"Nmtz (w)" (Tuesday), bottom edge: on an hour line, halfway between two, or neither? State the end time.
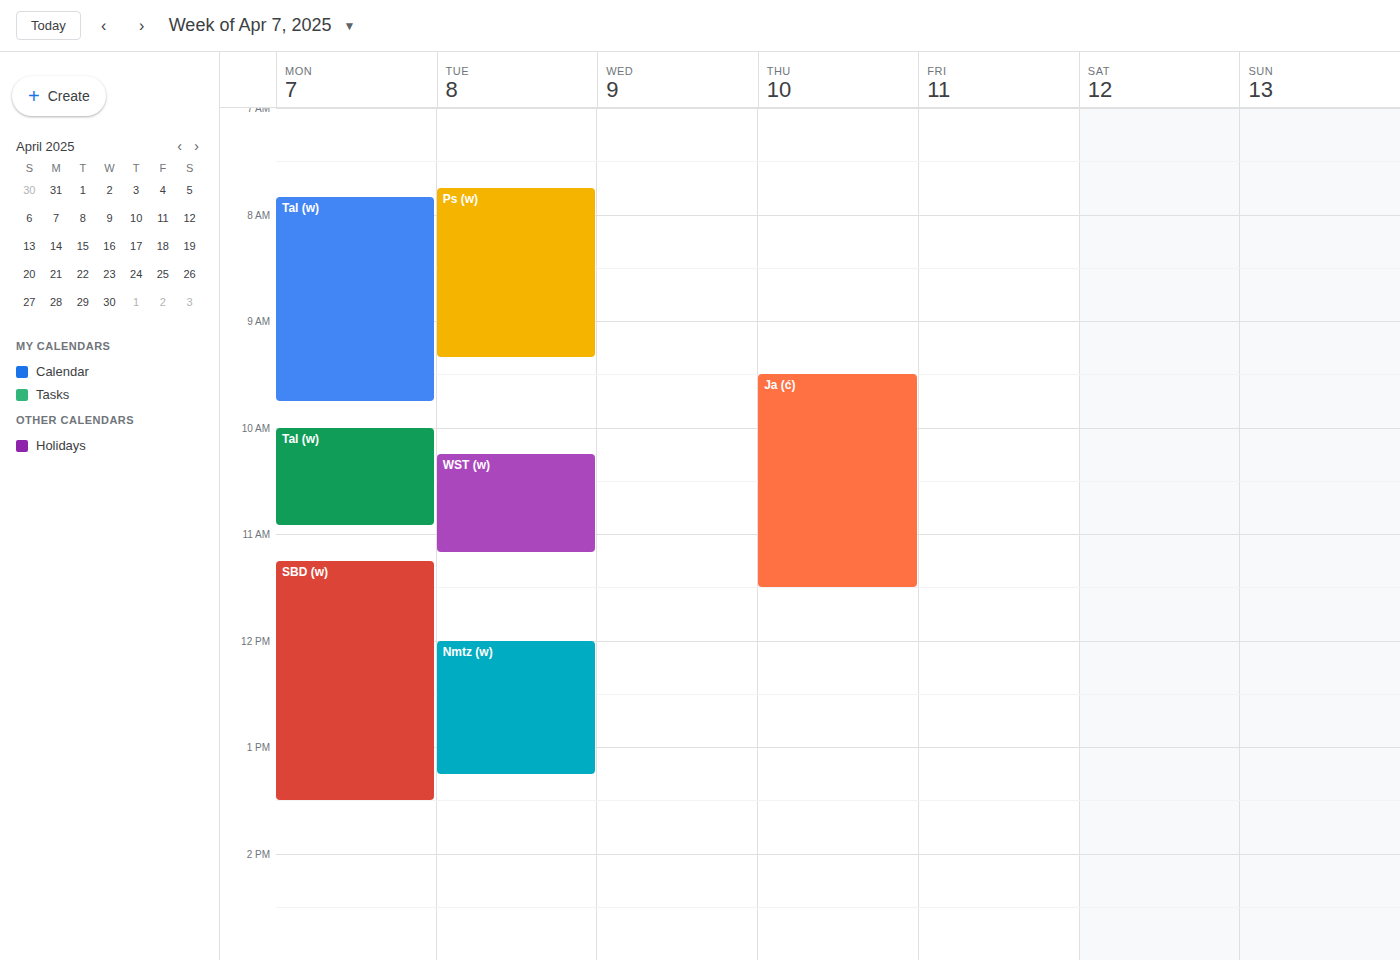
13:15 -- neither: a quarter of the way from the 13:00 line to the 14:00 line.